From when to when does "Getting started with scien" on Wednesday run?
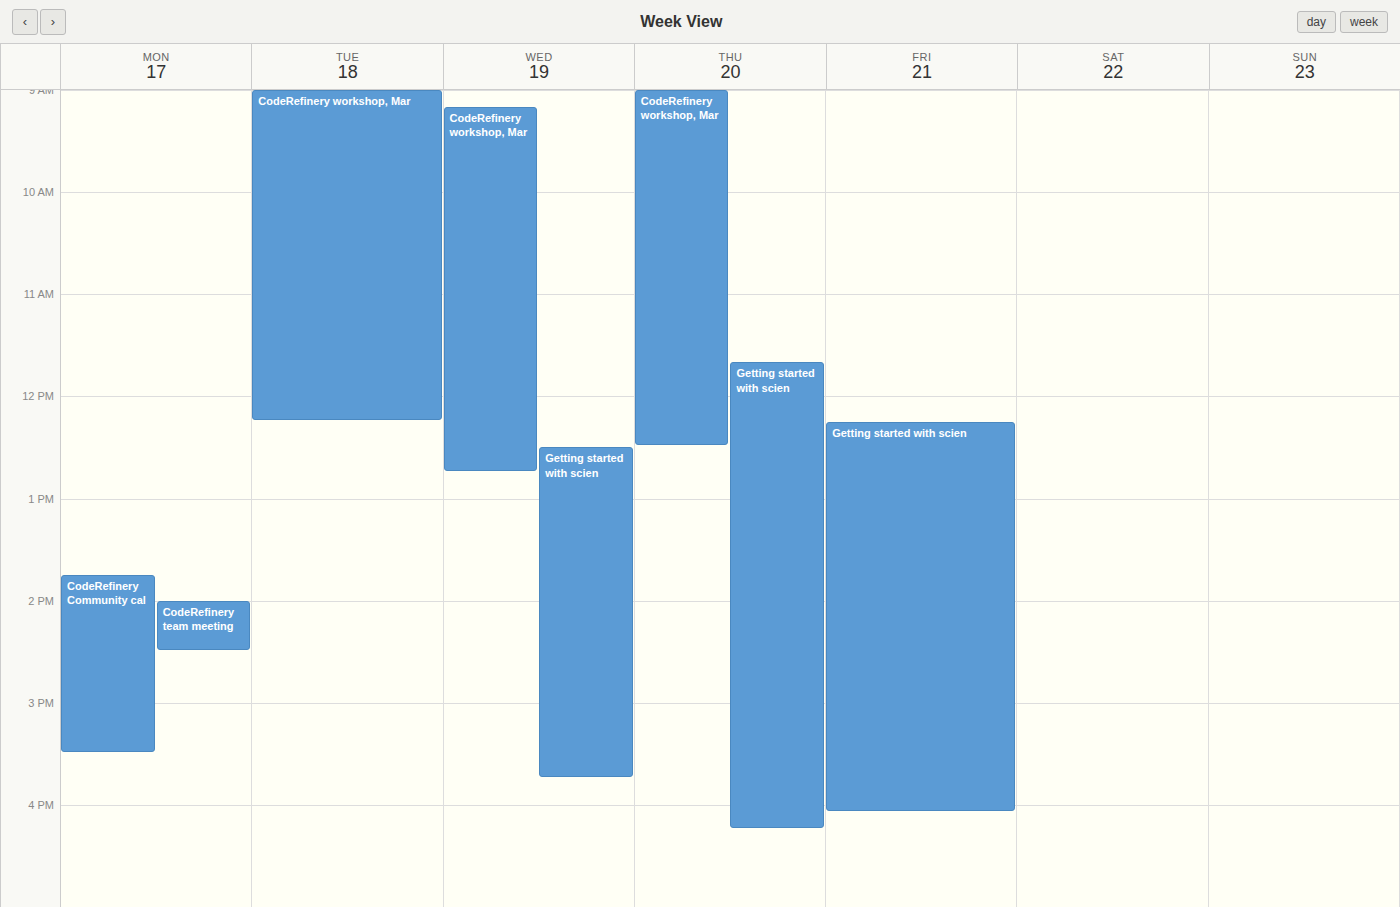
12:30 PM to 3:45 PM